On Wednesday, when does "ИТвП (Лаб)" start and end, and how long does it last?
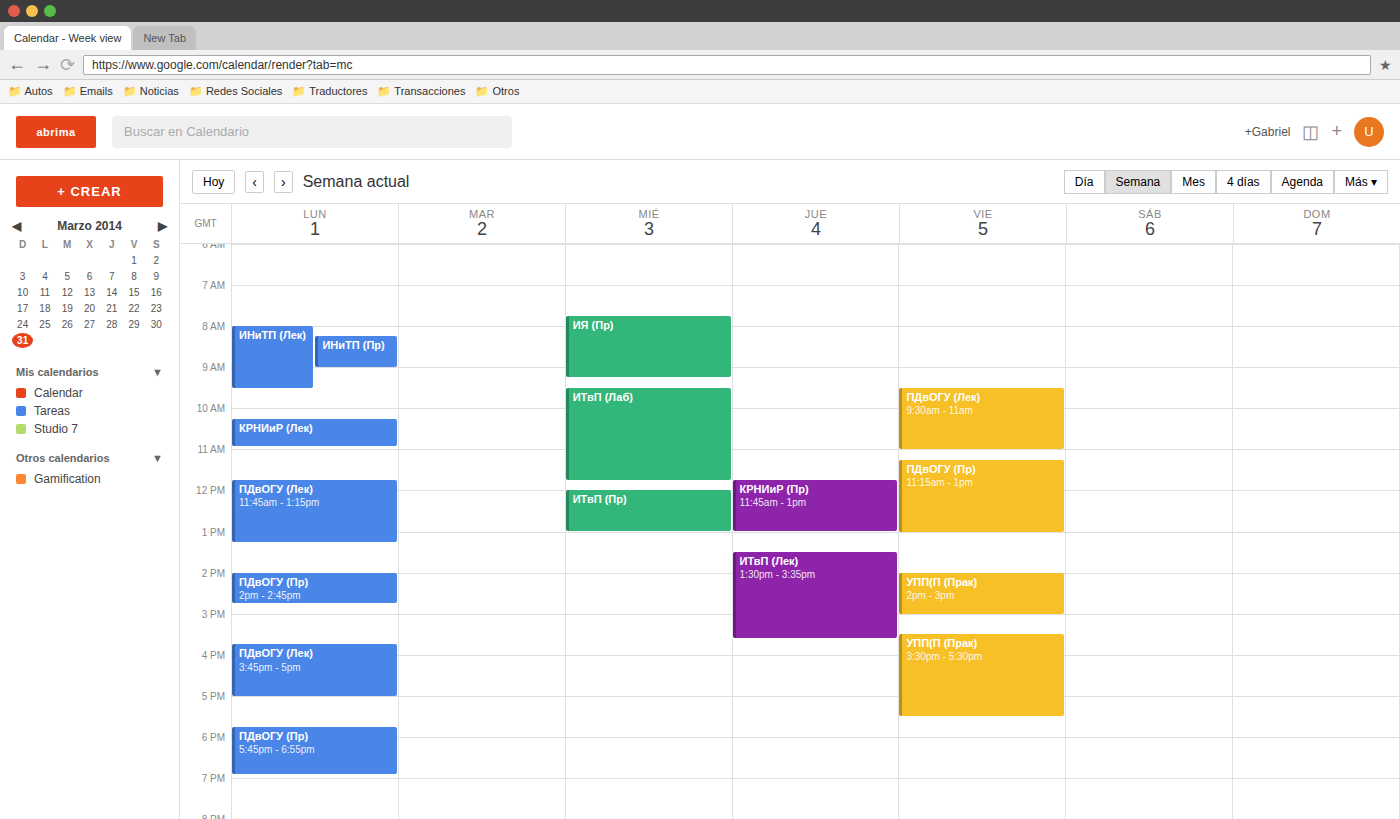
9:30 AM to 11:45 AM, 2 hours 15 minutes